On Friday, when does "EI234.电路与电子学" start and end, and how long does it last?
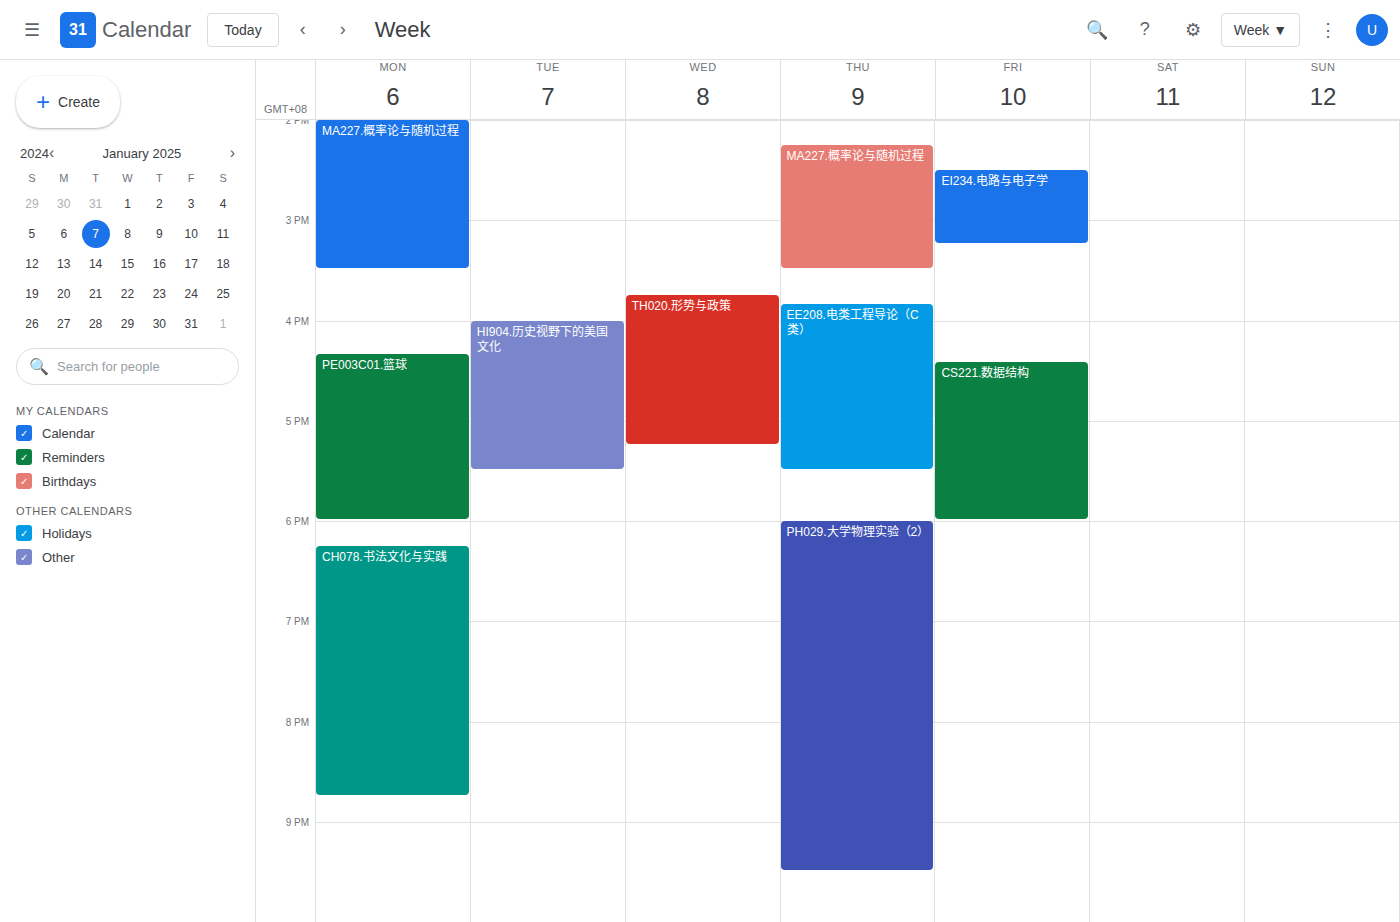
2:30 PM to 3:15 PM, 45 minutes